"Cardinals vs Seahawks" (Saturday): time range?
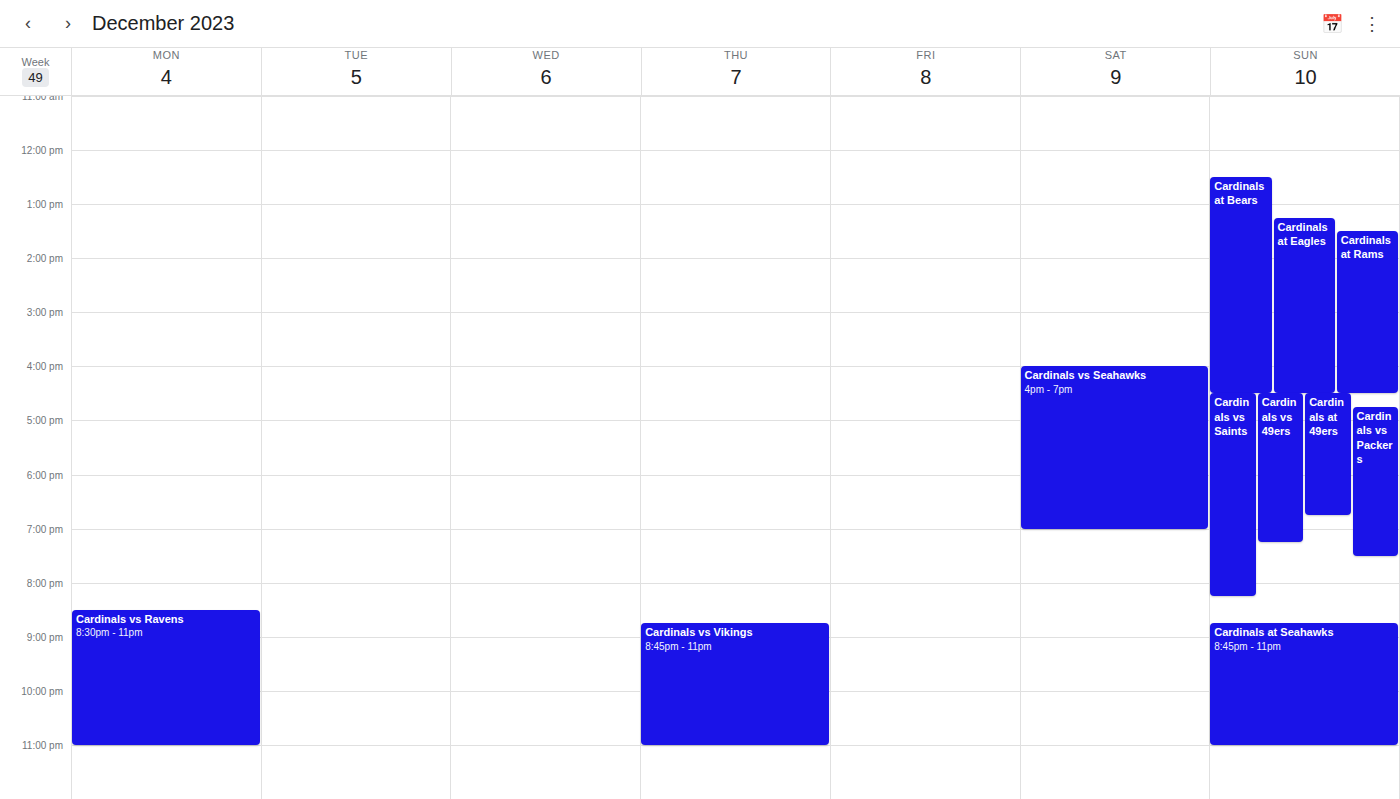
4:00 PM to 7:00 PM